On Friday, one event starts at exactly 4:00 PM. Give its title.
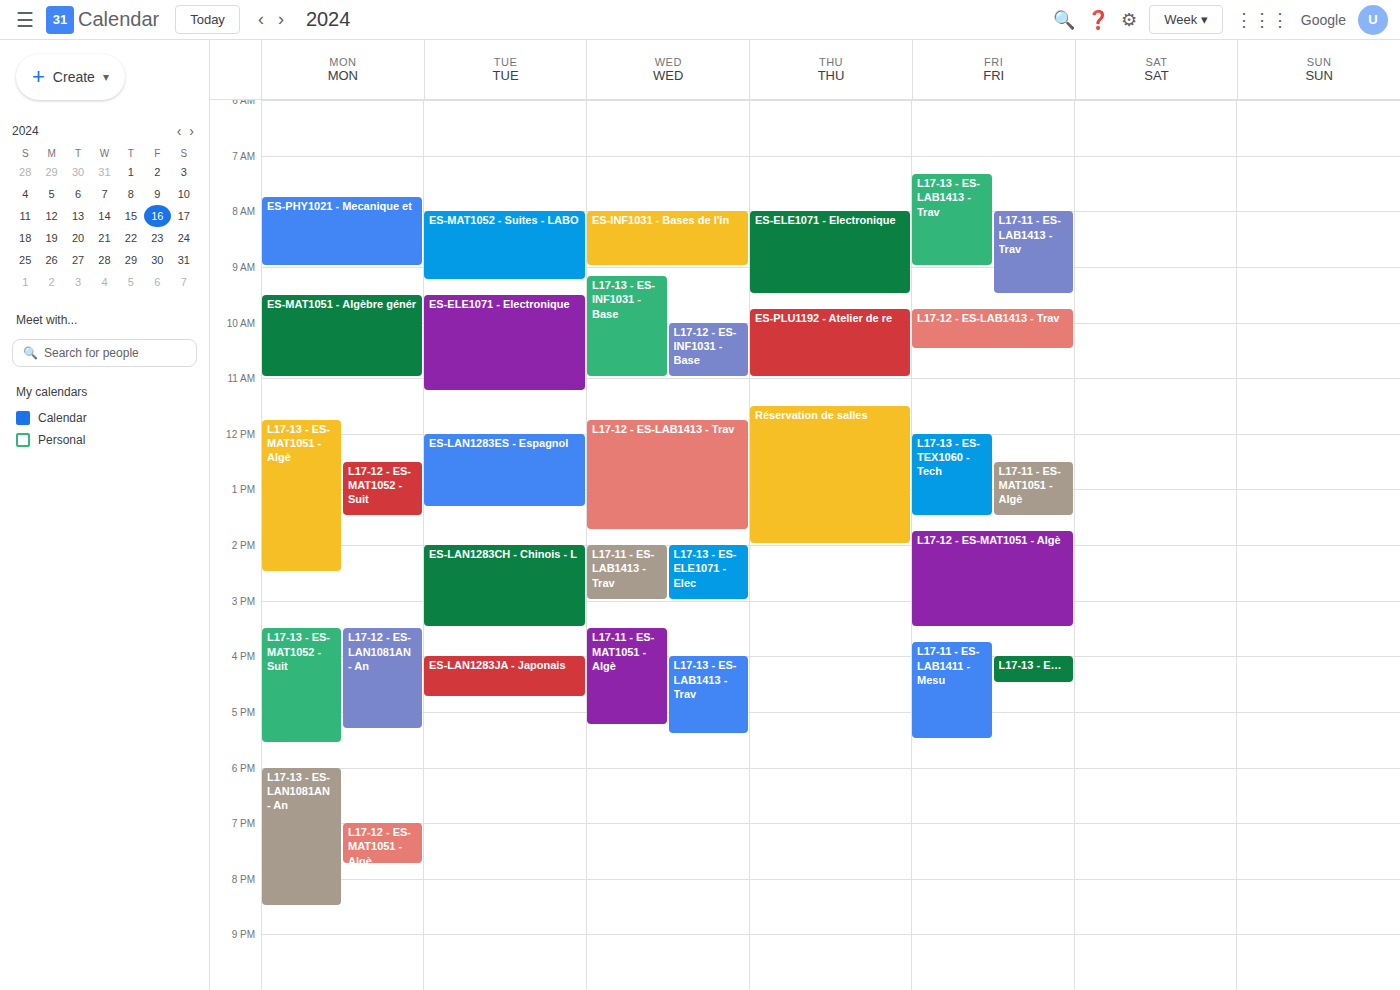
"L17-13 - ES-MAT1051 - Algè"